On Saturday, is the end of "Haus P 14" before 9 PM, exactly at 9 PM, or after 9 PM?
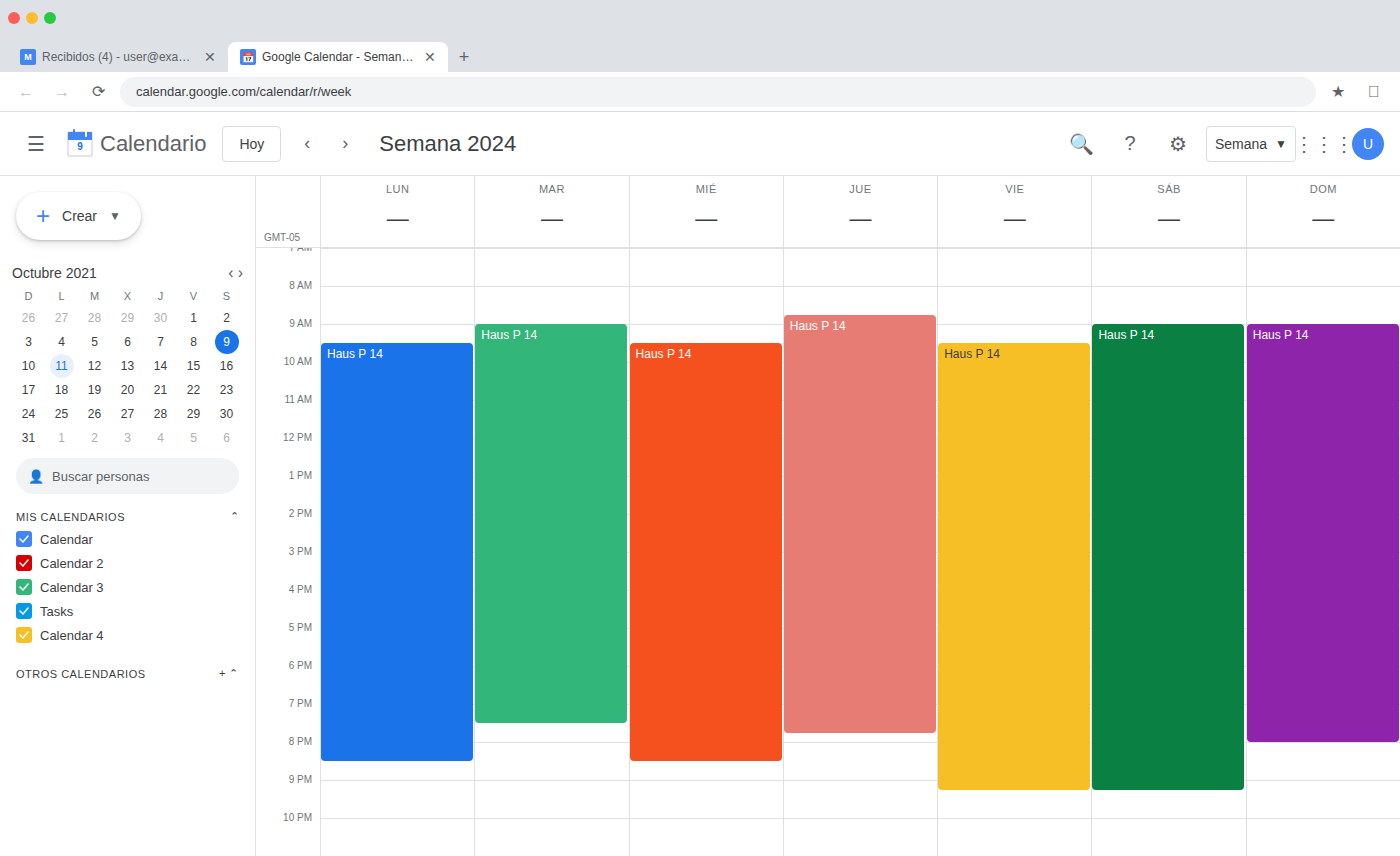
9:15 PM -- after 9 PM, 15 minutes below the 9 PM line.